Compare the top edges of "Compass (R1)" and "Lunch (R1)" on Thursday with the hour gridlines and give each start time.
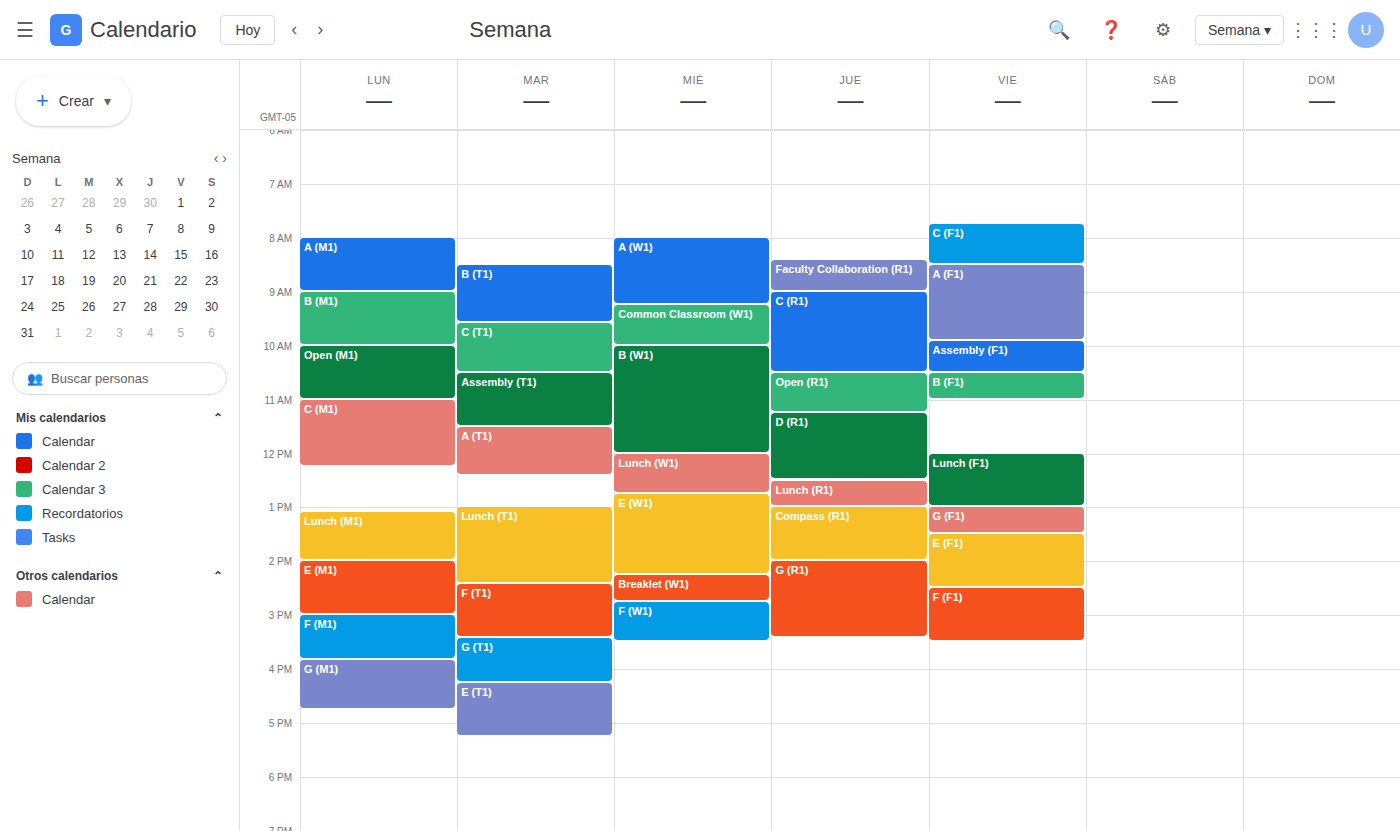
"Compass (R1)": 1:00 PM, exactly on the 1 PM line. "Lunch (R1)": 12:30 PM, halfway between the 12 PM and 1 PM lines.